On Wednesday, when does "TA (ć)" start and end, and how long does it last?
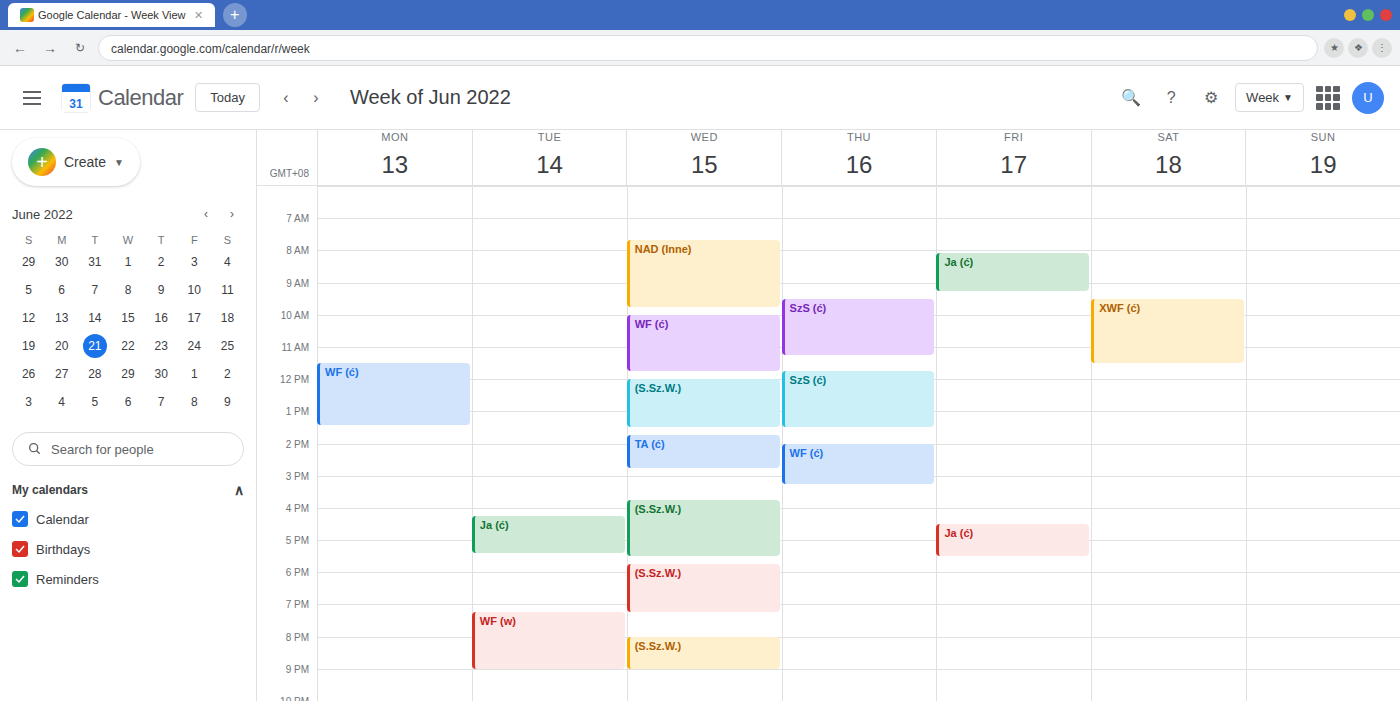
1:45 PM to 2:45 PM, 1 hour